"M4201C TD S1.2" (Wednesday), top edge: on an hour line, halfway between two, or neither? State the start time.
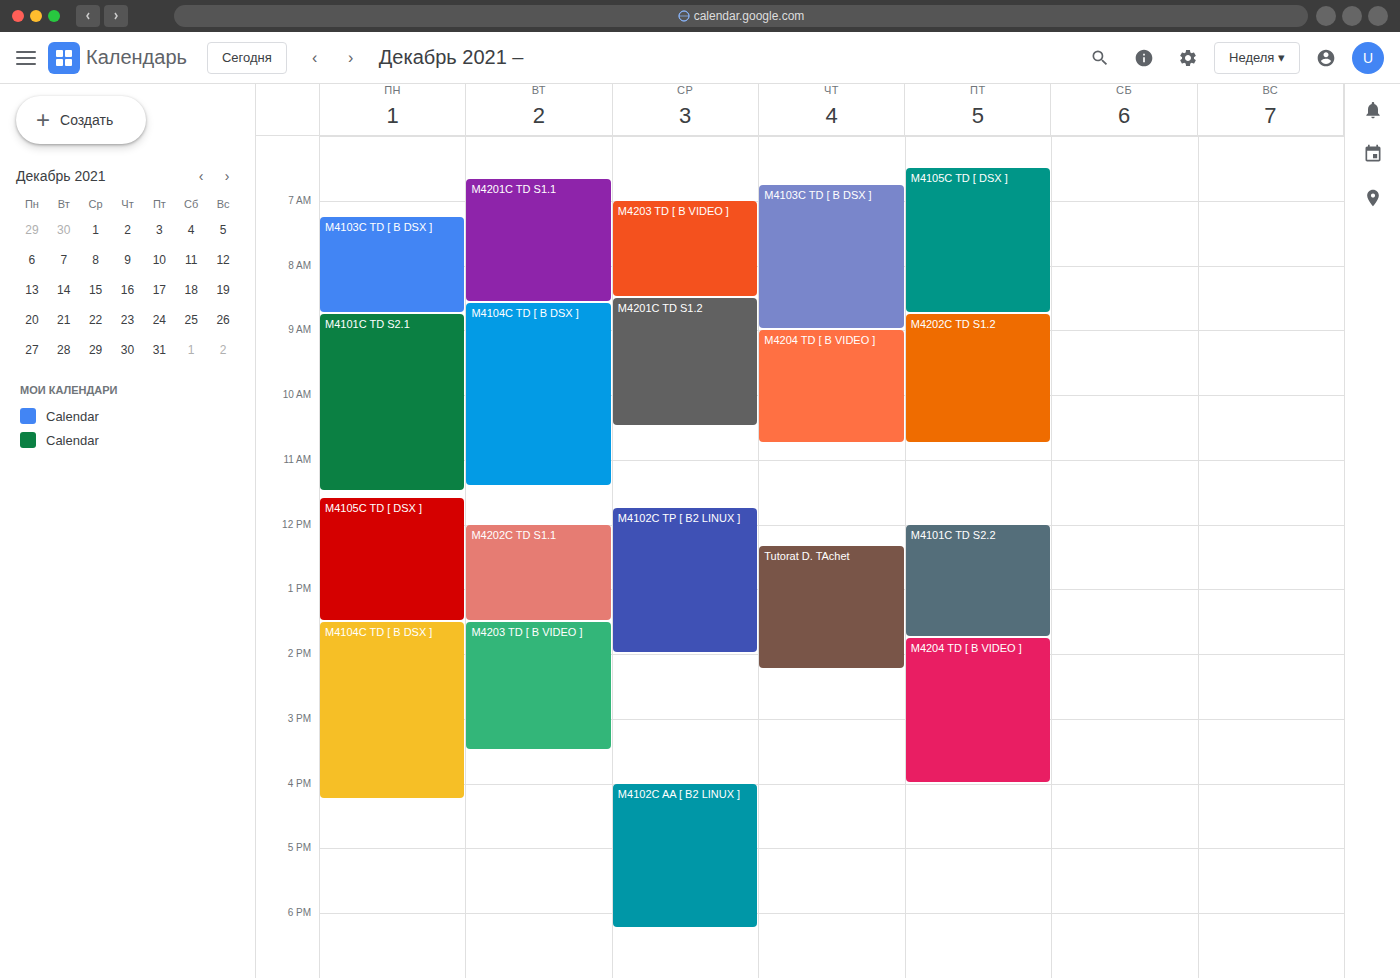
8:30 AM -- halfway between the 8 AM and 9 AM lines.